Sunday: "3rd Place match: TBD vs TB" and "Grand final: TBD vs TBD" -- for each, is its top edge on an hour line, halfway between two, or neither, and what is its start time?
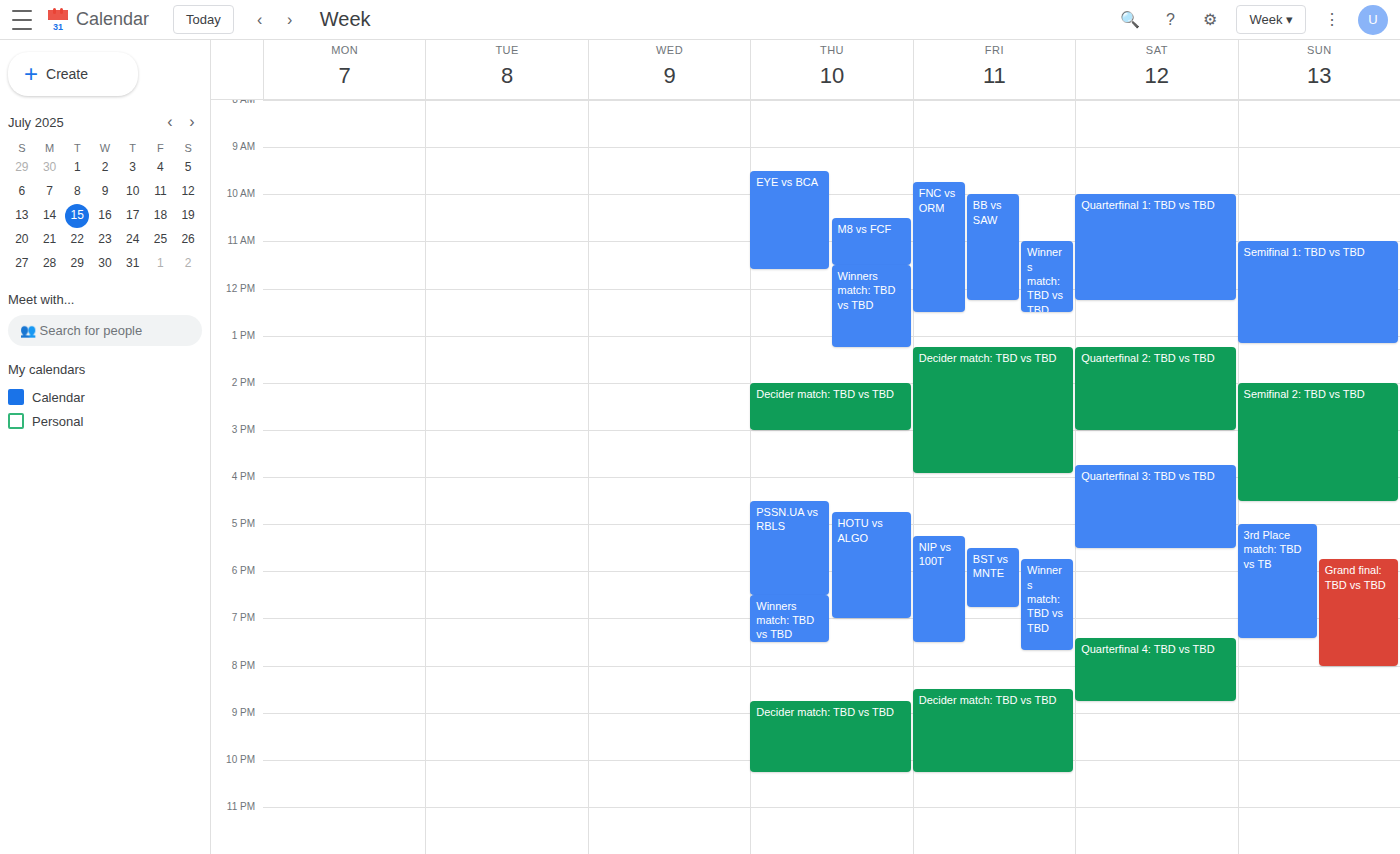
"3rd Place match: TBD vs TB": 17:00, exactly on the 17:00 line. "Grand final: TBD vs TBD": 17:45, neither: three quarters of the way from the 17:00 line to the 18:00 line.